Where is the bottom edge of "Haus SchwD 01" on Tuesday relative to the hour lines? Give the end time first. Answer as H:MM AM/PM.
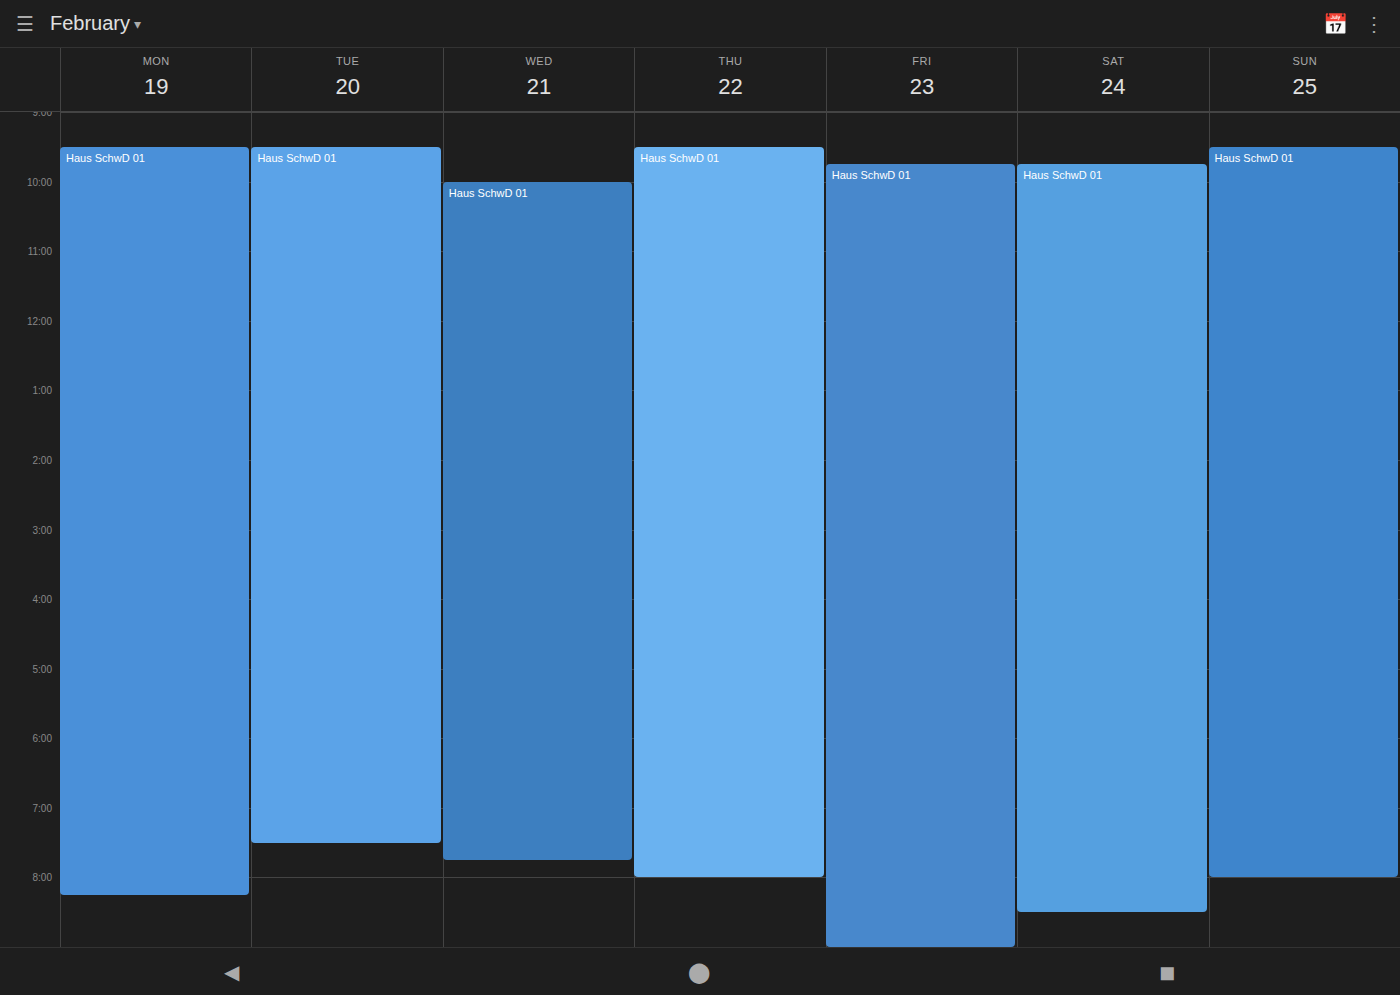
7:30 PM -- halfway between the 7 PM and 8 PM lines.